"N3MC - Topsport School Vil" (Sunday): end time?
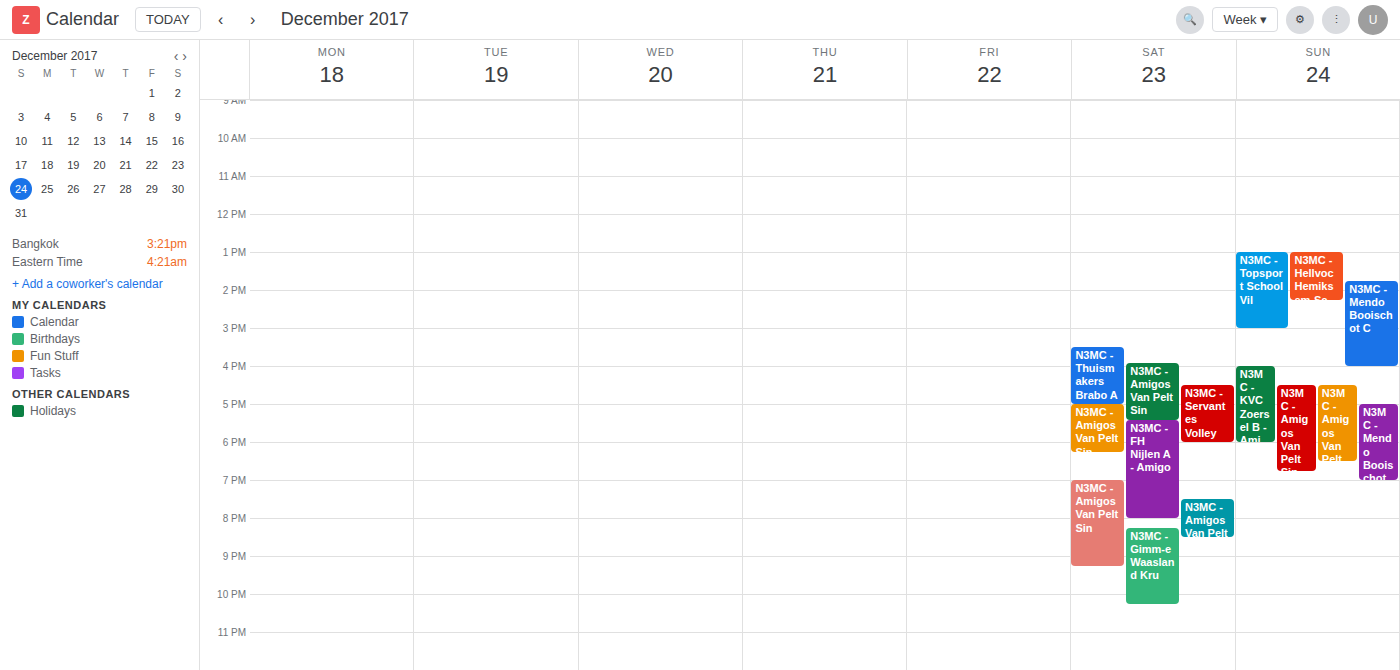
3:00 PM